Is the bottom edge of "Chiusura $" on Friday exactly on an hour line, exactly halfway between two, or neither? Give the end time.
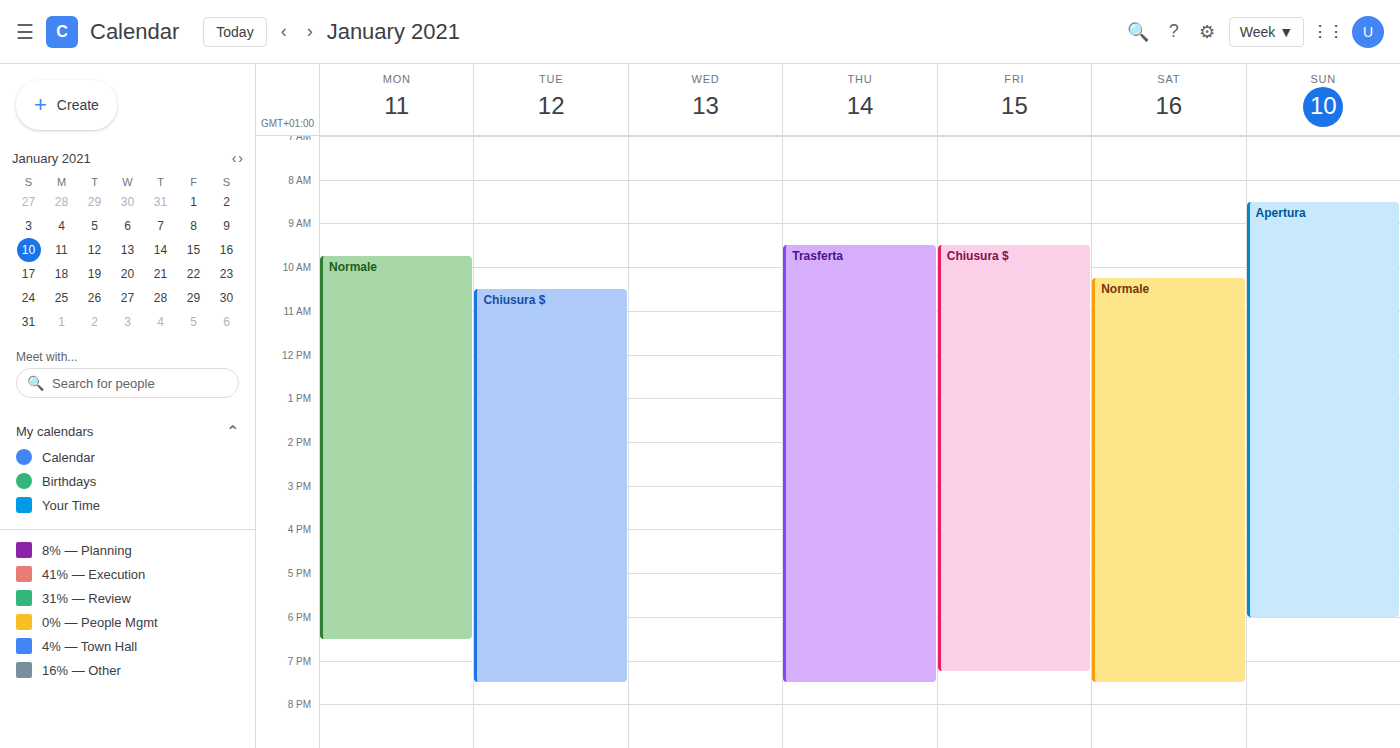
7:15 PM -- neither: a quarter of the way from the 7 PM line to the 8 PM line.